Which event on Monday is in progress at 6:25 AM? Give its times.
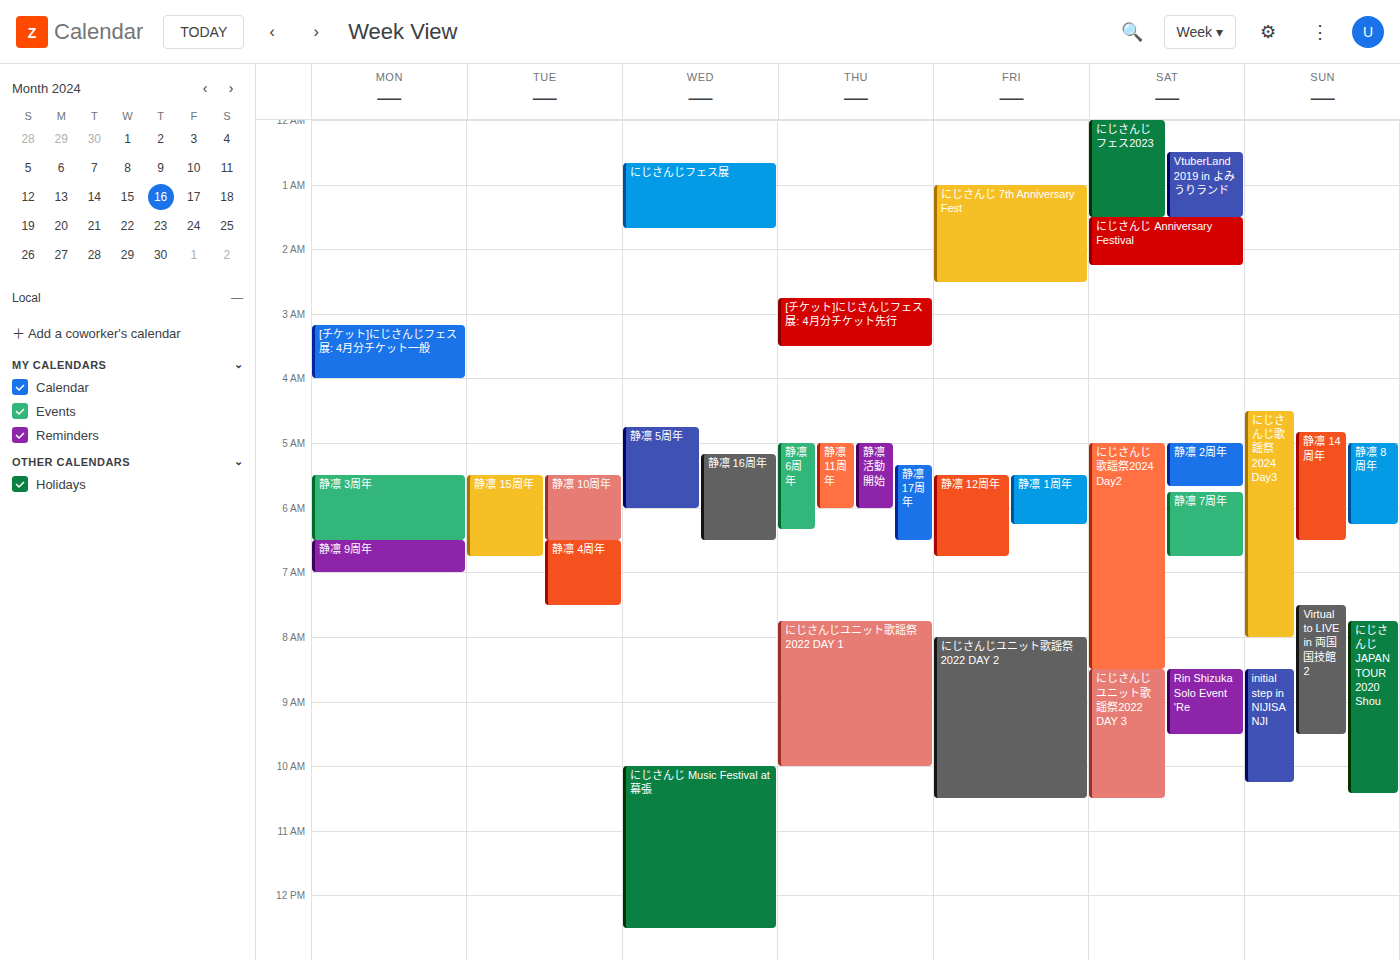
"静凛 3周年", 5:30 AM to 6:30 AM